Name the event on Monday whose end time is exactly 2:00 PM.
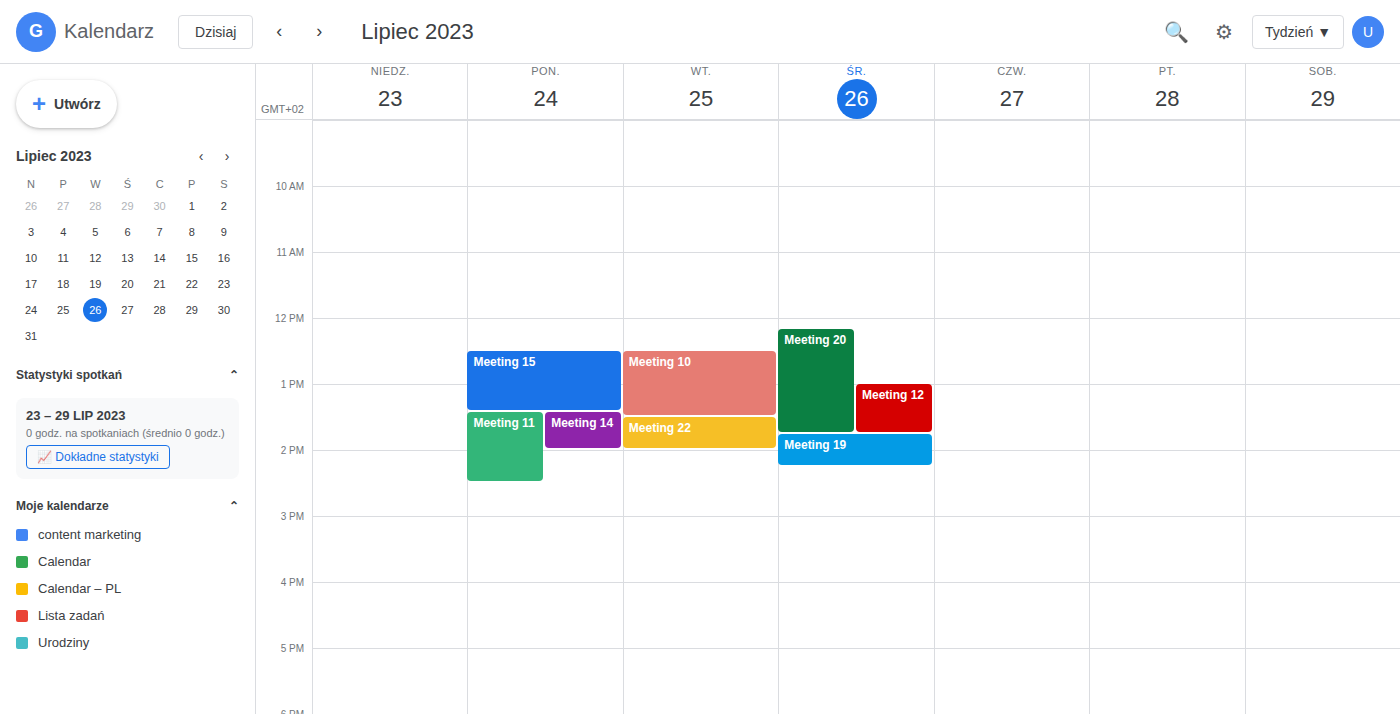
"Meeting 14"